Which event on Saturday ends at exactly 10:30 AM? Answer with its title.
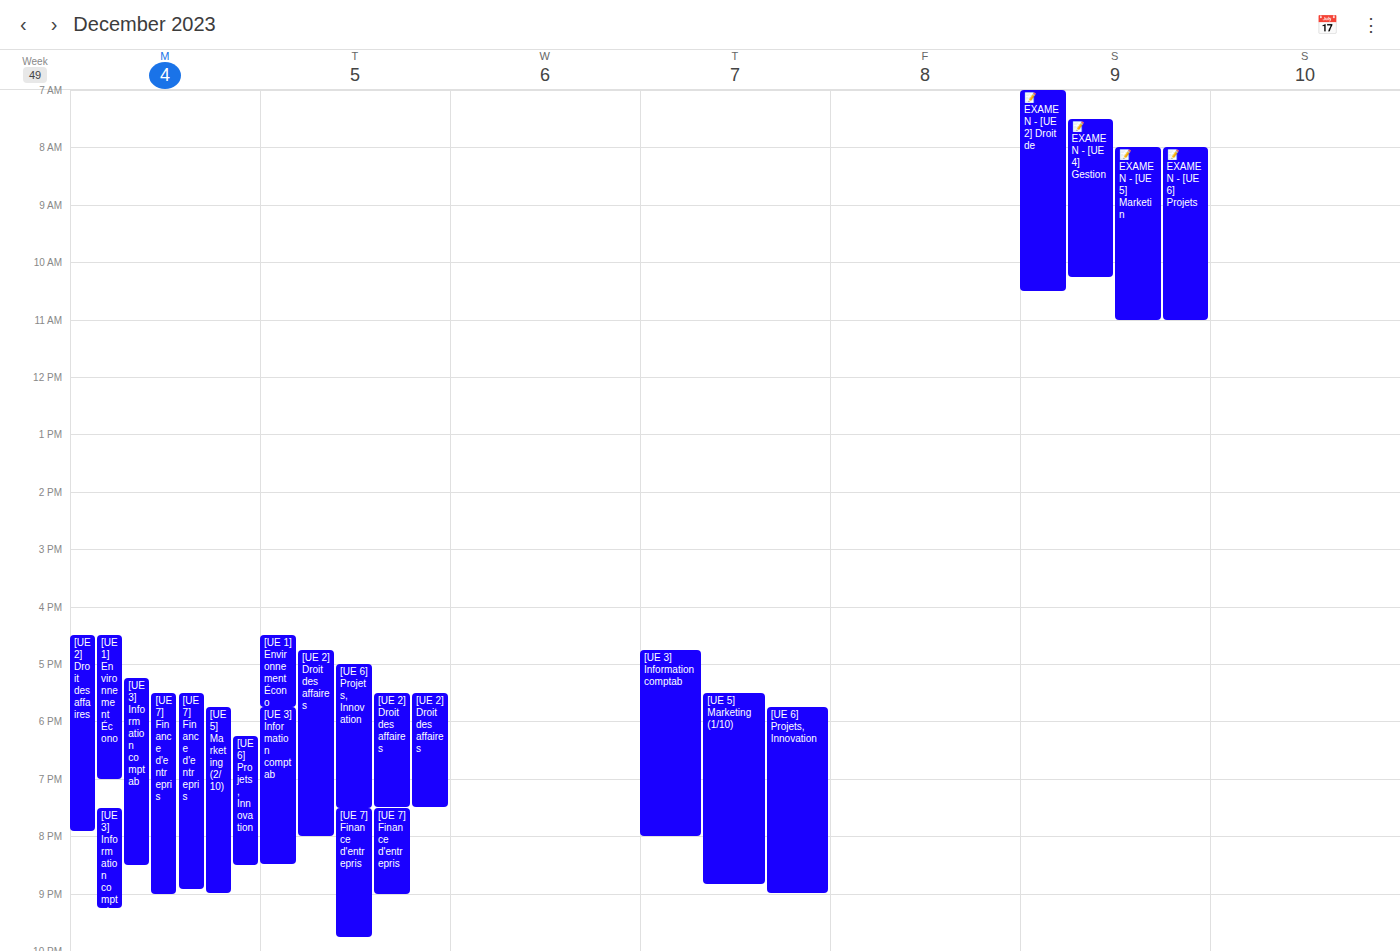
"📝 EXAMEN - [UE 2] Droit de"